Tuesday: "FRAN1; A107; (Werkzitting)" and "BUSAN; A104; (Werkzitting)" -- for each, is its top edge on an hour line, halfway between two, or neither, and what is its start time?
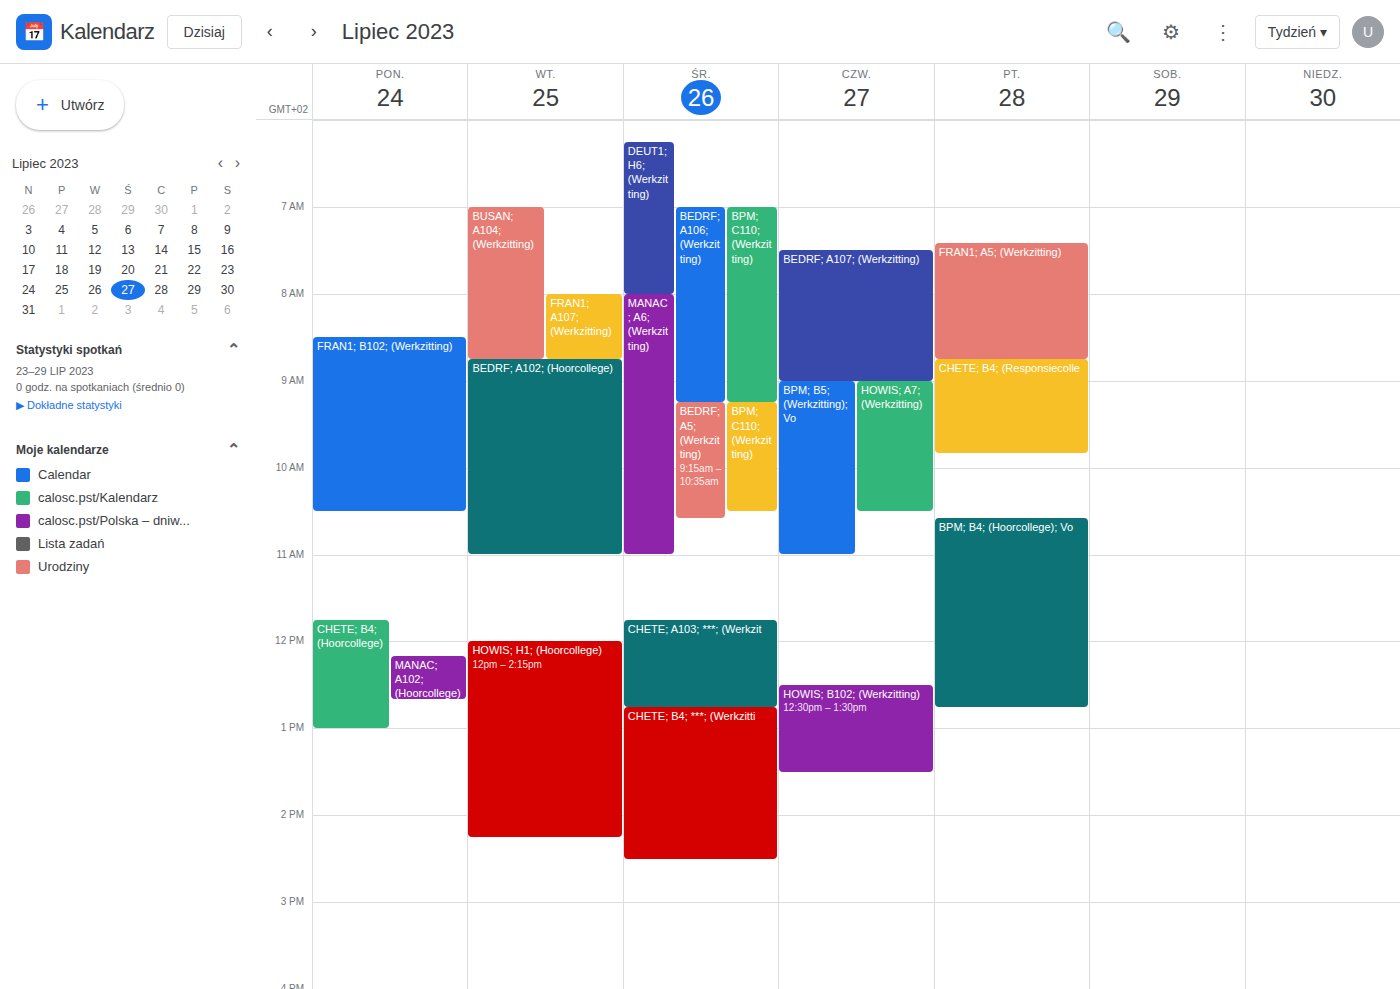
"FRAN1; A107; (Werkzitting)": 8:00 AM, exactly on the 8 AM line. "BUSAN; A104; (Werkzitting)": 7:00 AM, exactly on the 7 AM line.